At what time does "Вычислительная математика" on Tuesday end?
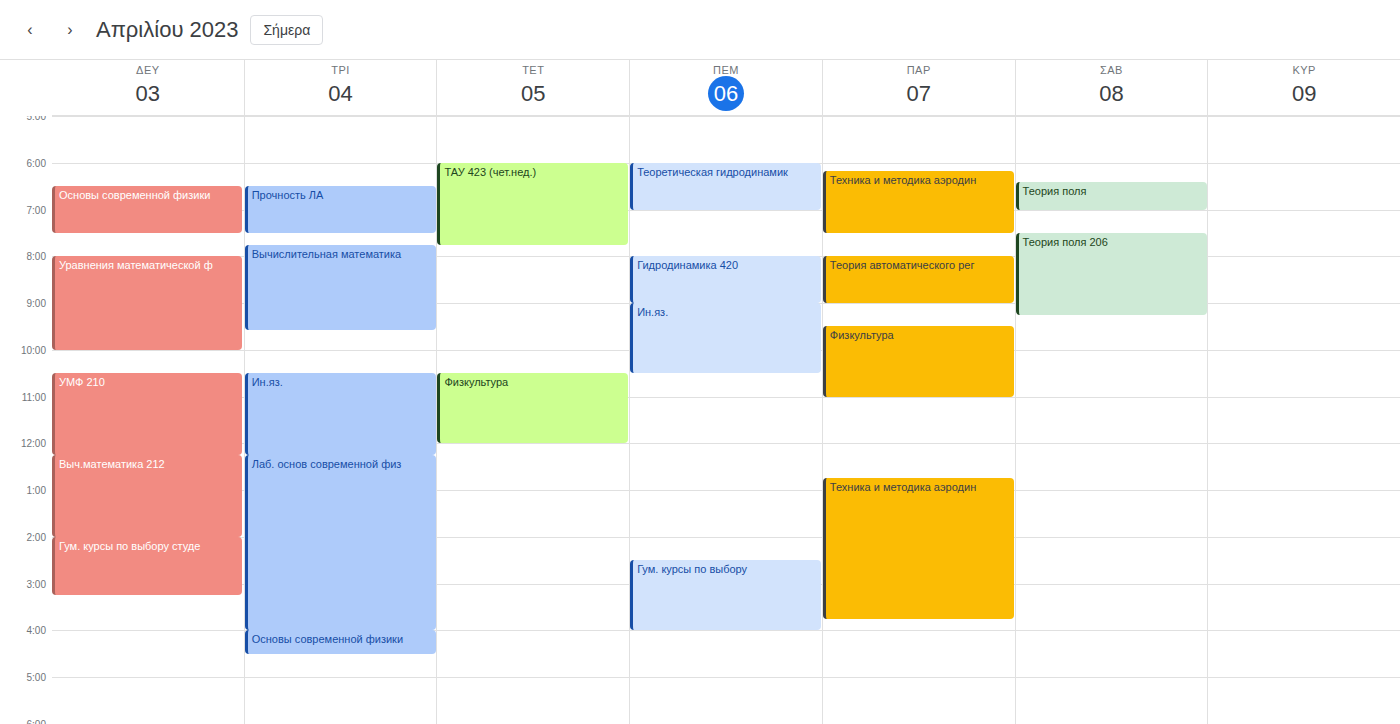
9:35 AM